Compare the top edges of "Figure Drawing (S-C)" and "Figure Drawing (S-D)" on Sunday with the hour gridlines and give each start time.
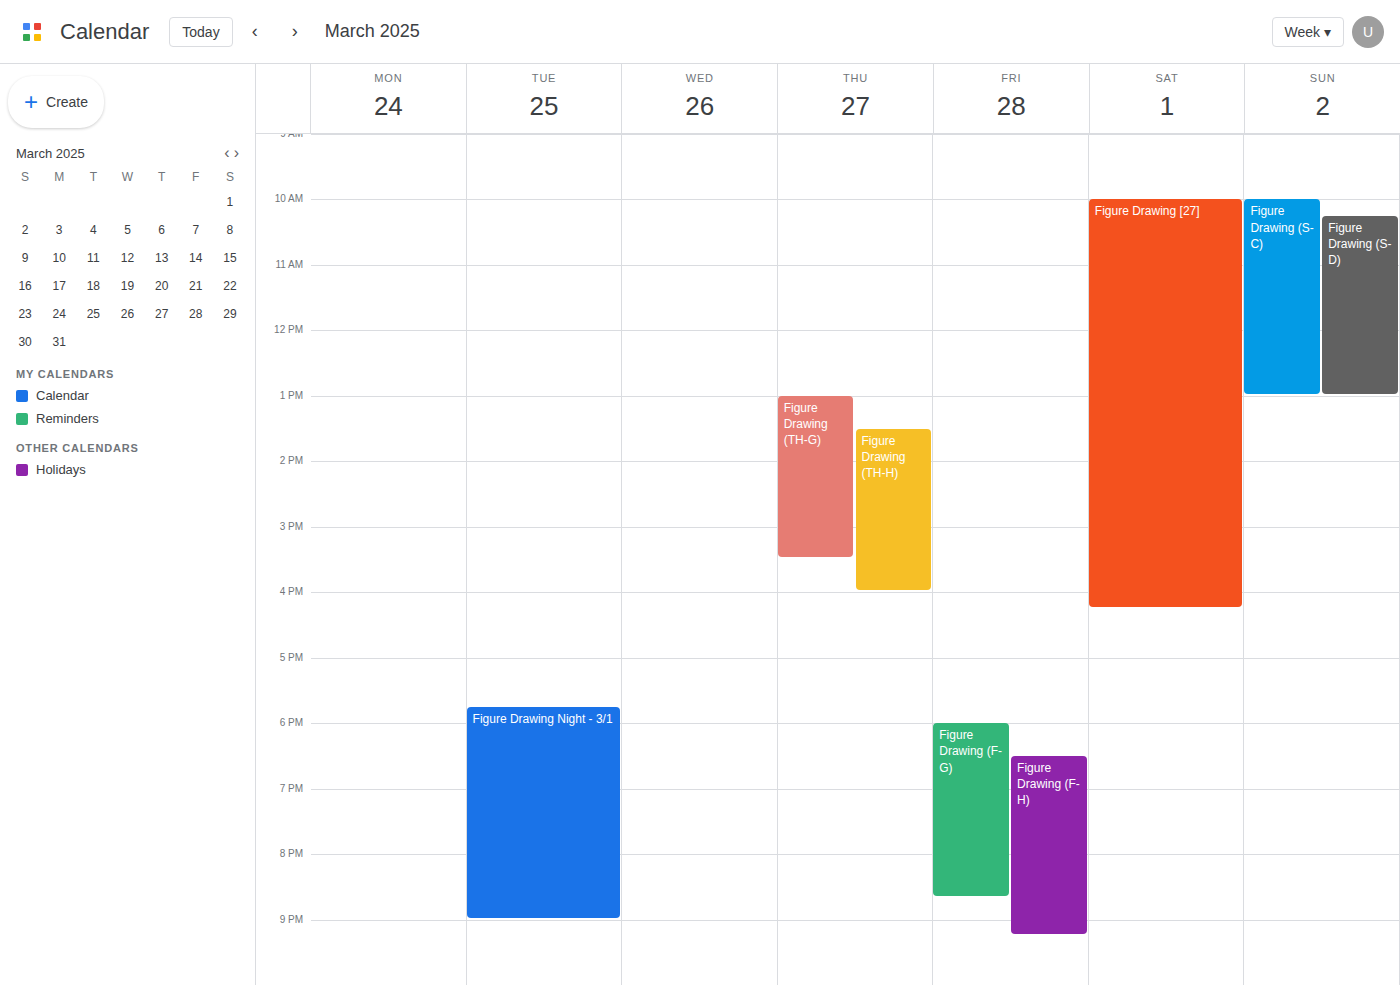
"Figure Drawing (S-C)": 10:00 AM, exactly on the 10 AM line. "Figure Drawing (S-D)": 10:15 AM, neither: a quarter of the way from the 10 AM line to the 11 AM line.